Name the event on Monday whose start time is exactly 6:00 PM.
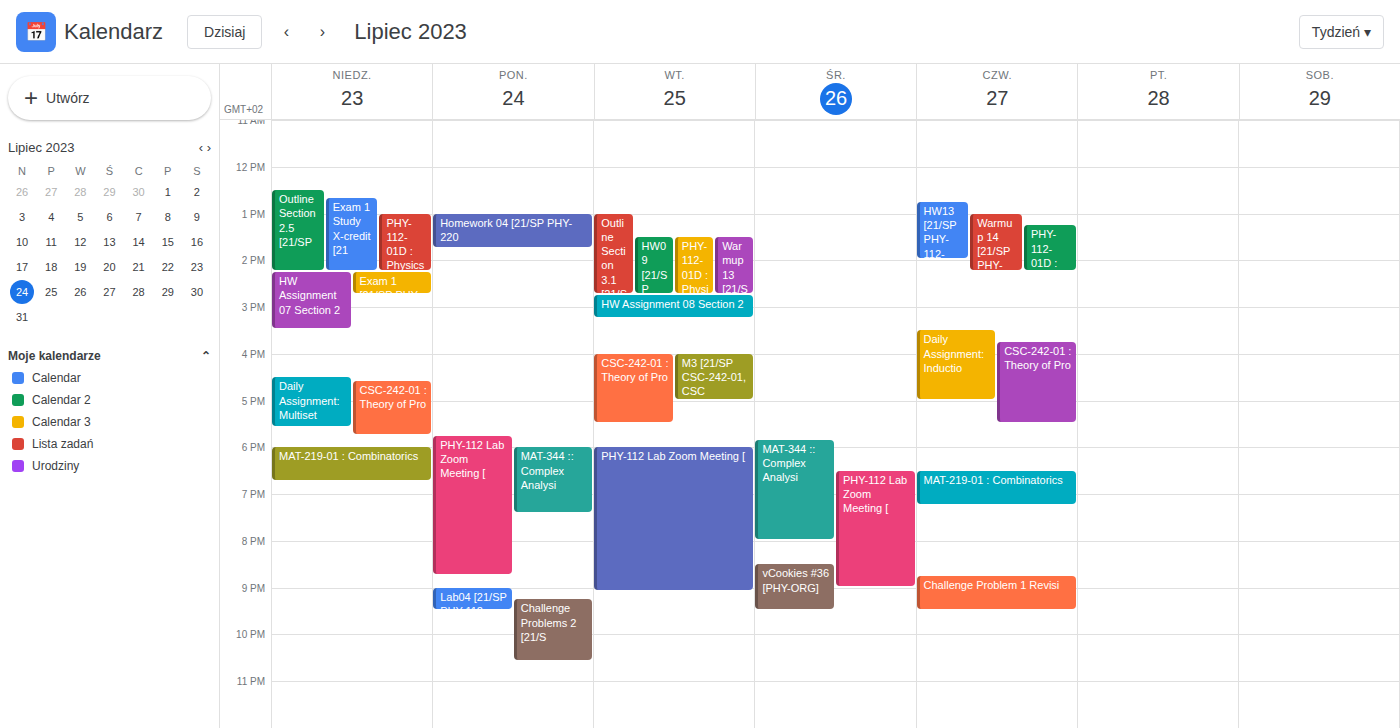
"MAT-344 :: Complex Analysi"